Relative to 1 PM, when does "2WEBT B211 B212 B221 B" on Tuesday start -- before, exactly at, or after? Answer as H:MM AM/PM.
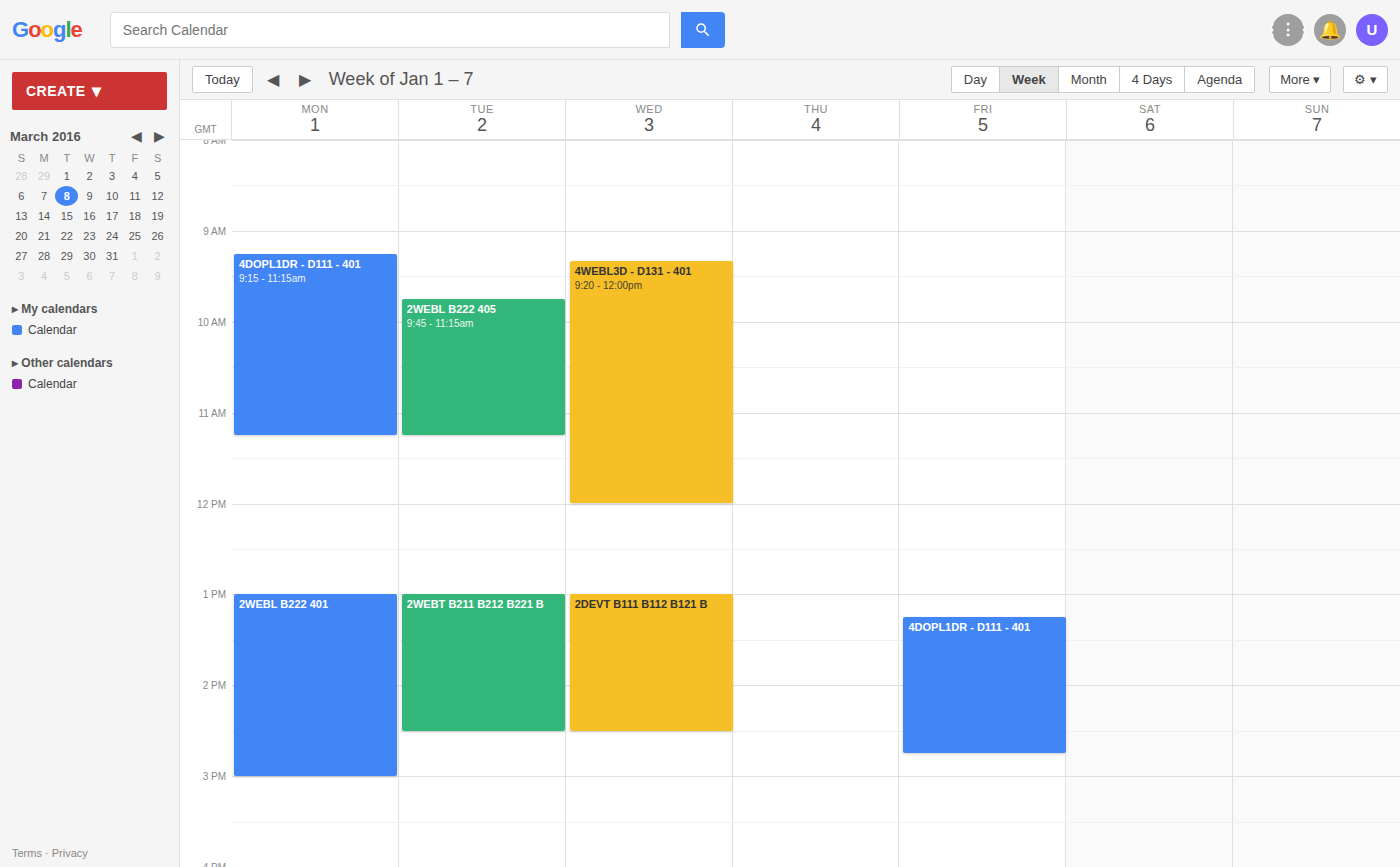
1:00 PM -- exactly at 1 PM, on the 1 PM line.